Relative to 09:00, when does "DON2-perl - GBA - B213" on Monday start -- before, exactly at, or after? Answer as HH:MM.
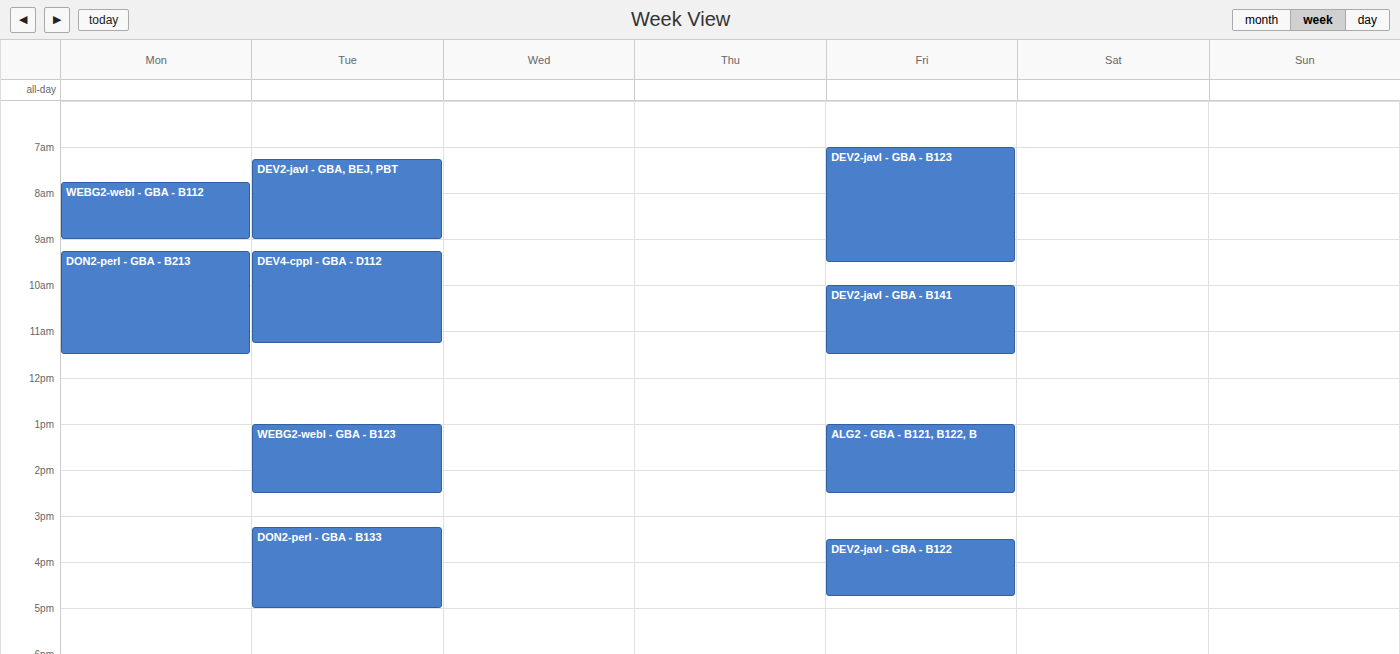
09:15 -- after 09:00, 15 minutes below the 09:00 line.